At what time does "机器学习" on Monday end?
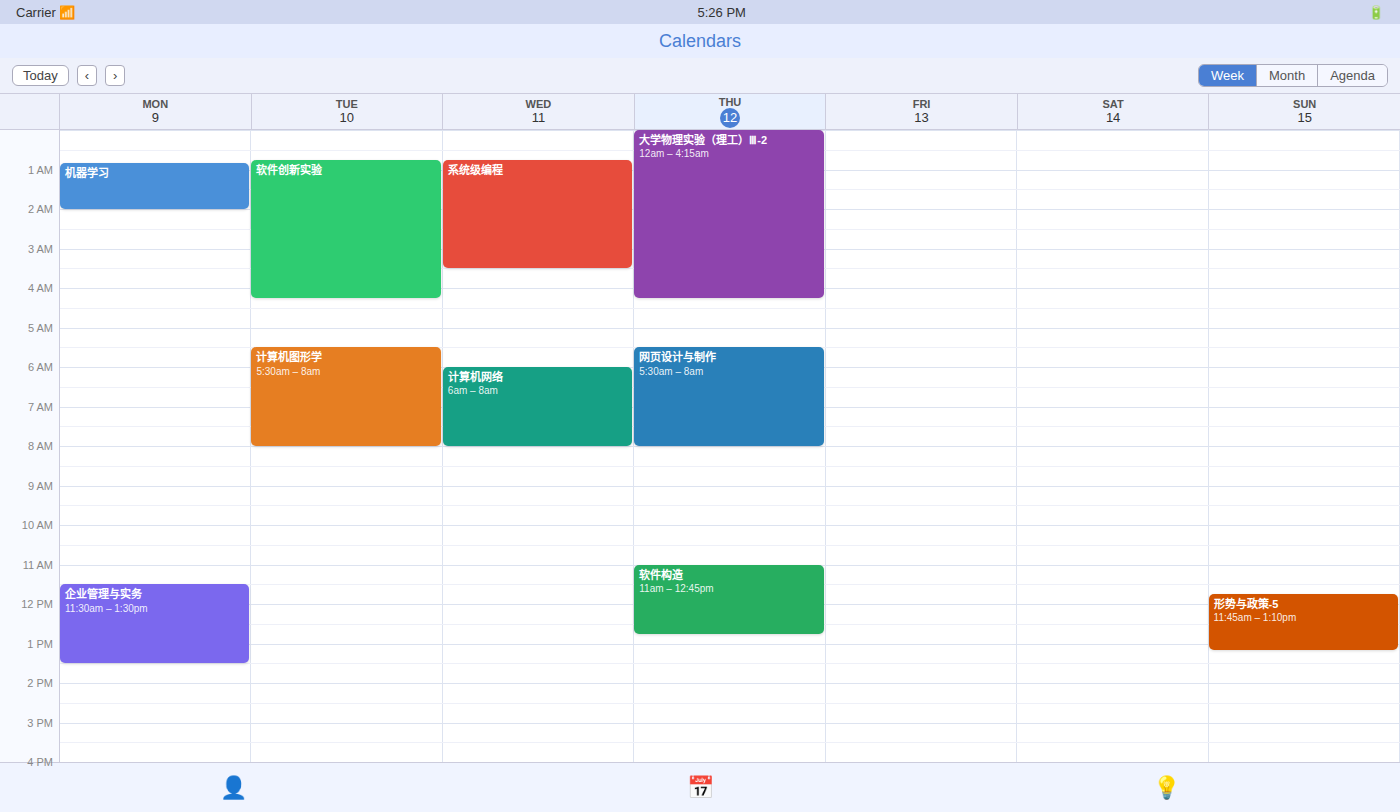
2:00 AM